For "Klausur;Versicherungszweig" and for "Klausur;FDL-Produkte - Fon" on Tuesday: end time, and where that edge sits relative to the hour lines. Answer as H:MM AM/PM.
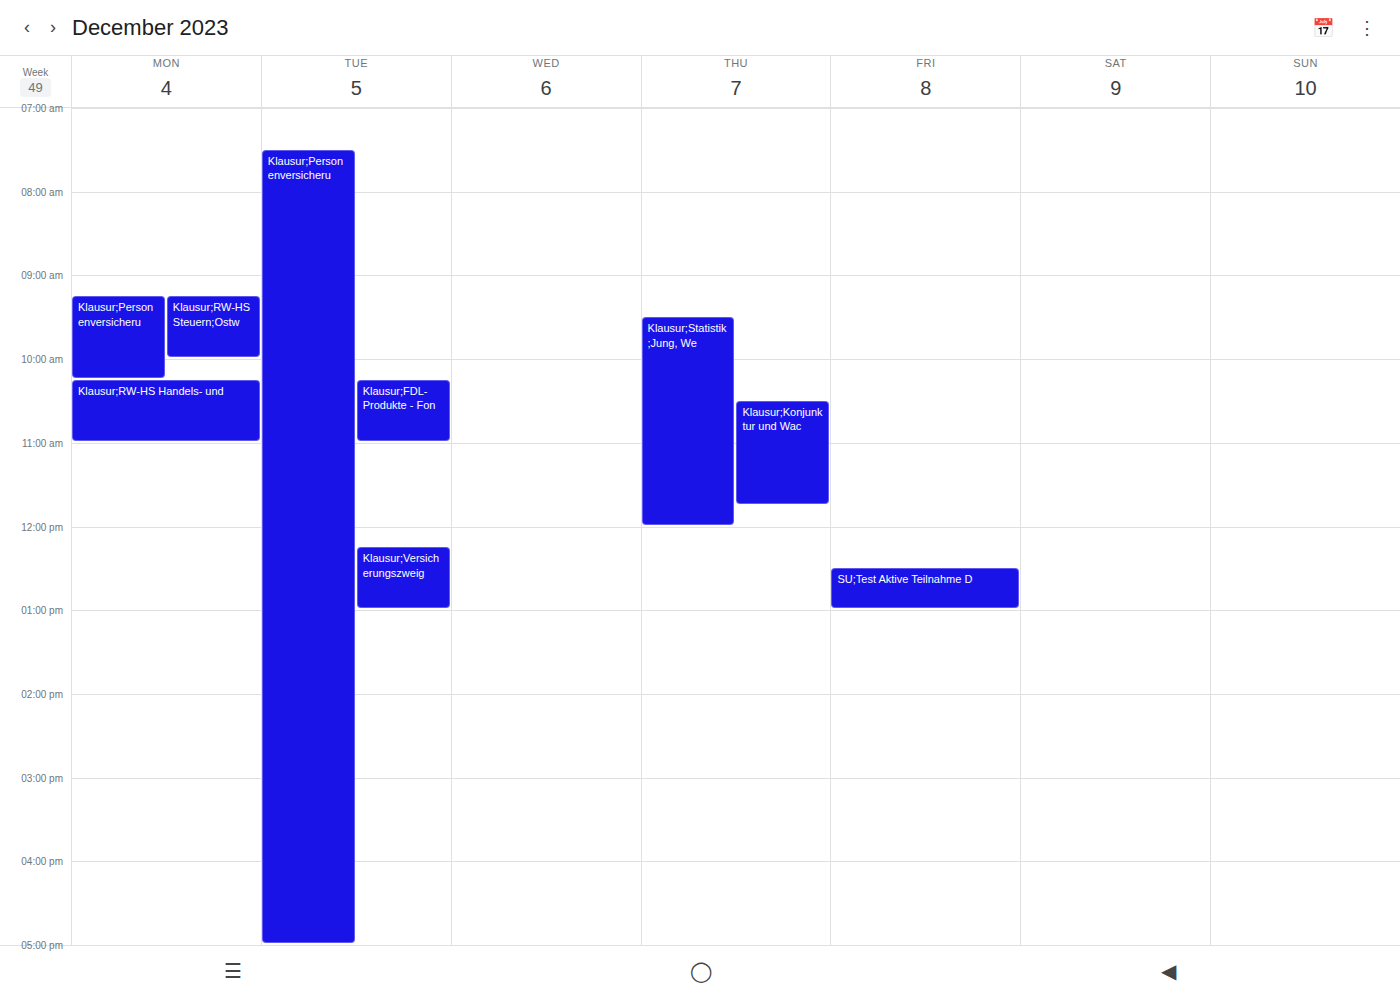
"Klausur;Versicherungszweig": 1:00 PM, exactly on the 1 PM line. "Klausur;FDL-Produkte - Fon": 11:00 AM, exactly on the 11 AM line.